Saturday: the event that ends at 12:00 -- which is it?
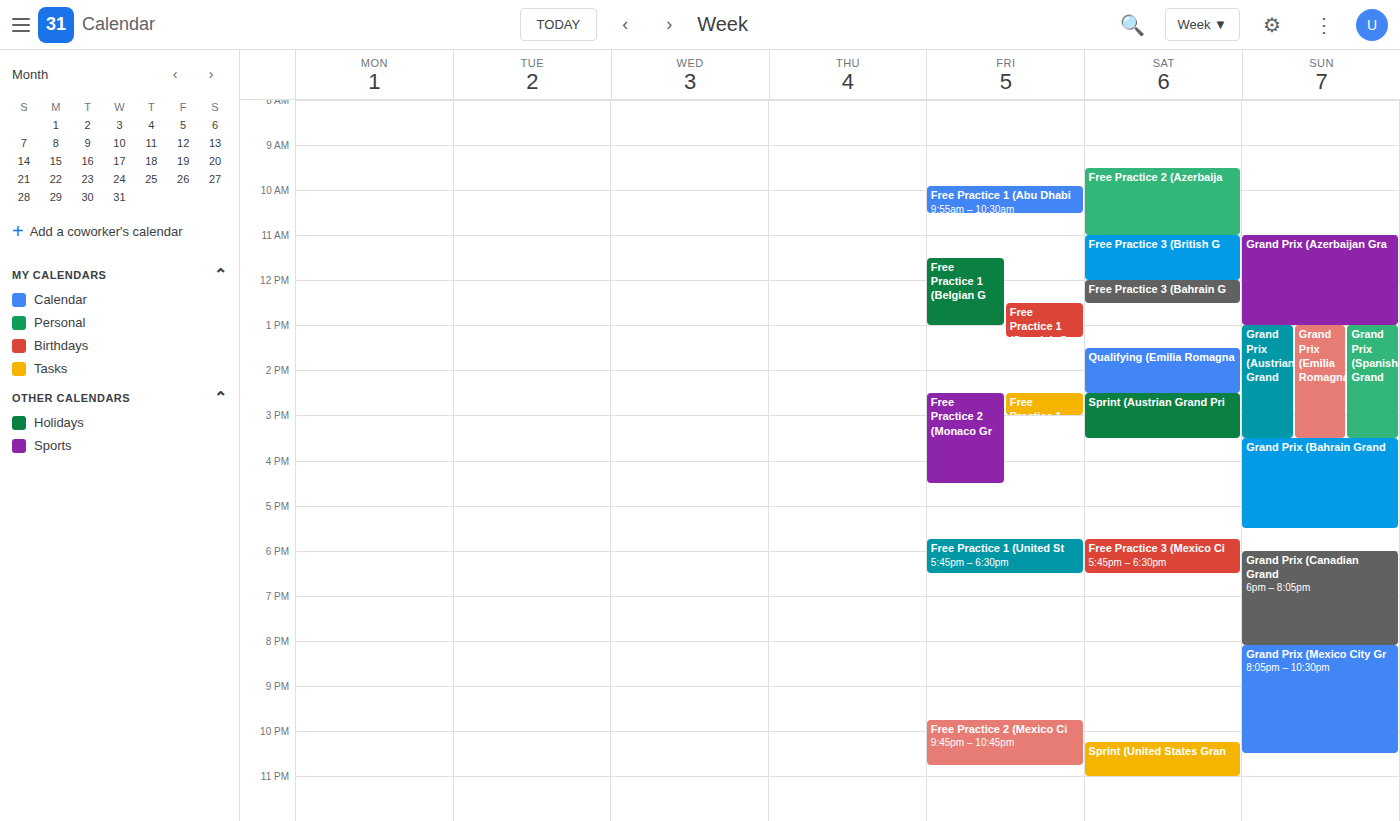
"Free Practice 3 (British G"